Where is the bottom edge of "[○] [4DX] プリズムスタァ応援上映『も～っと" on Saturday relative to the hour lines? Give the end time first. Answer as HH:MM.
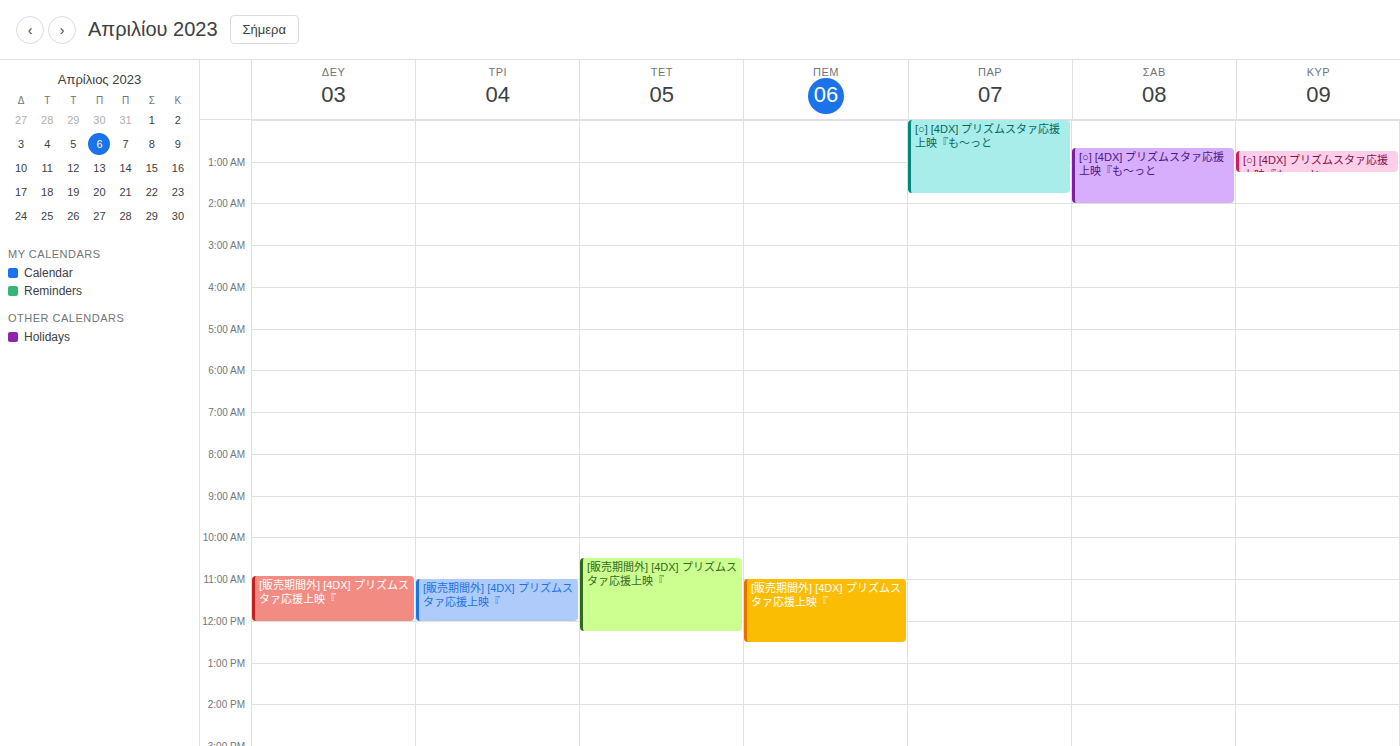
02:00 -- exactly on the 02:00 line.